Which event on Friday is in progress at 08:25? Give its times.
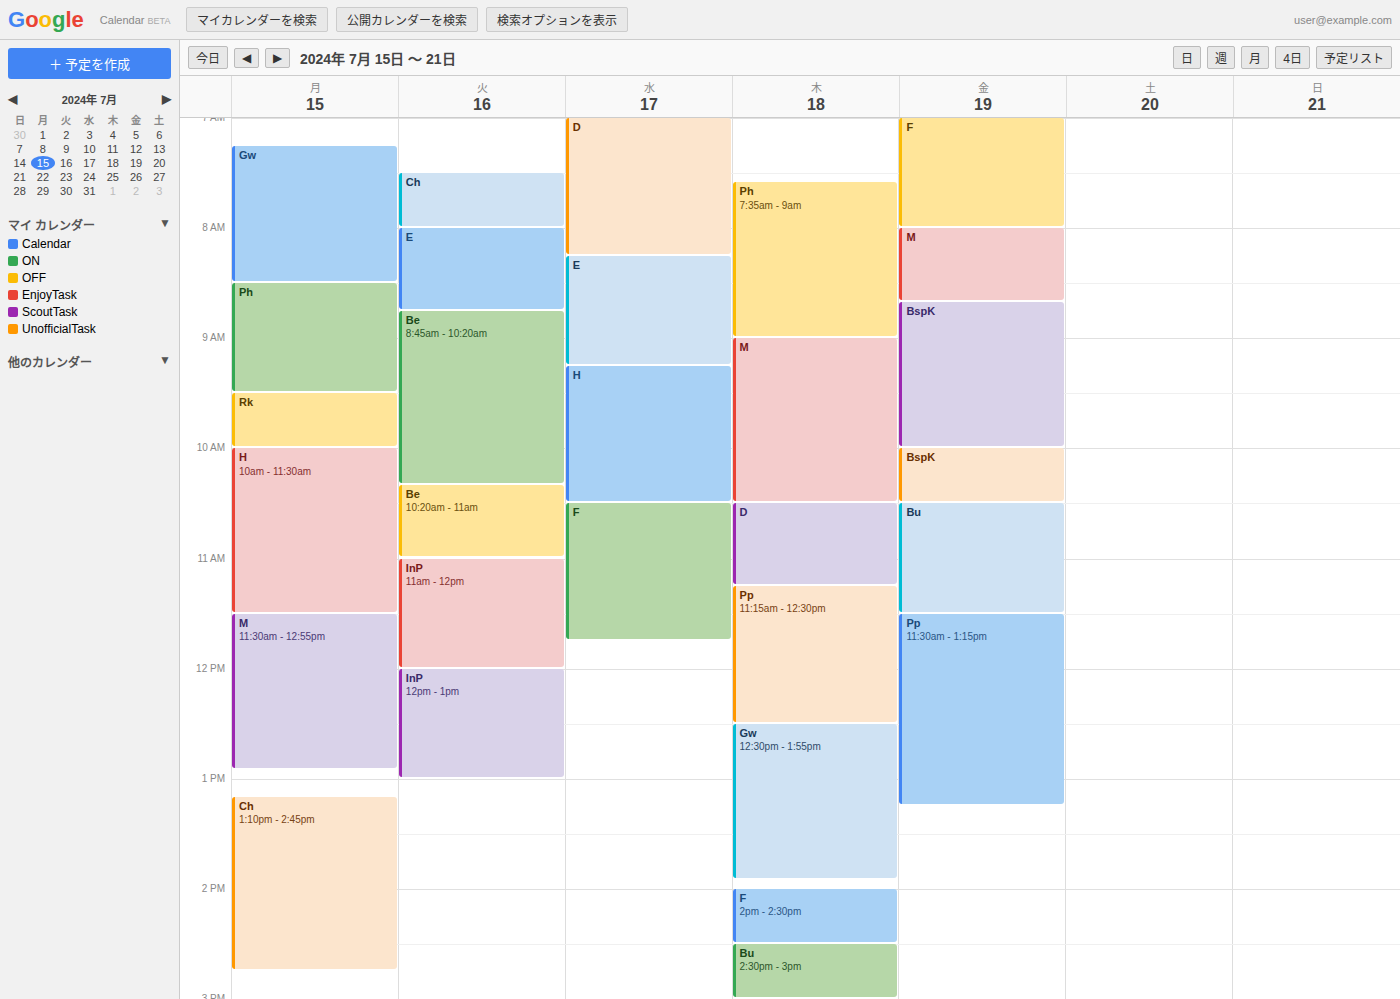
"M", 08:00 to 08:40